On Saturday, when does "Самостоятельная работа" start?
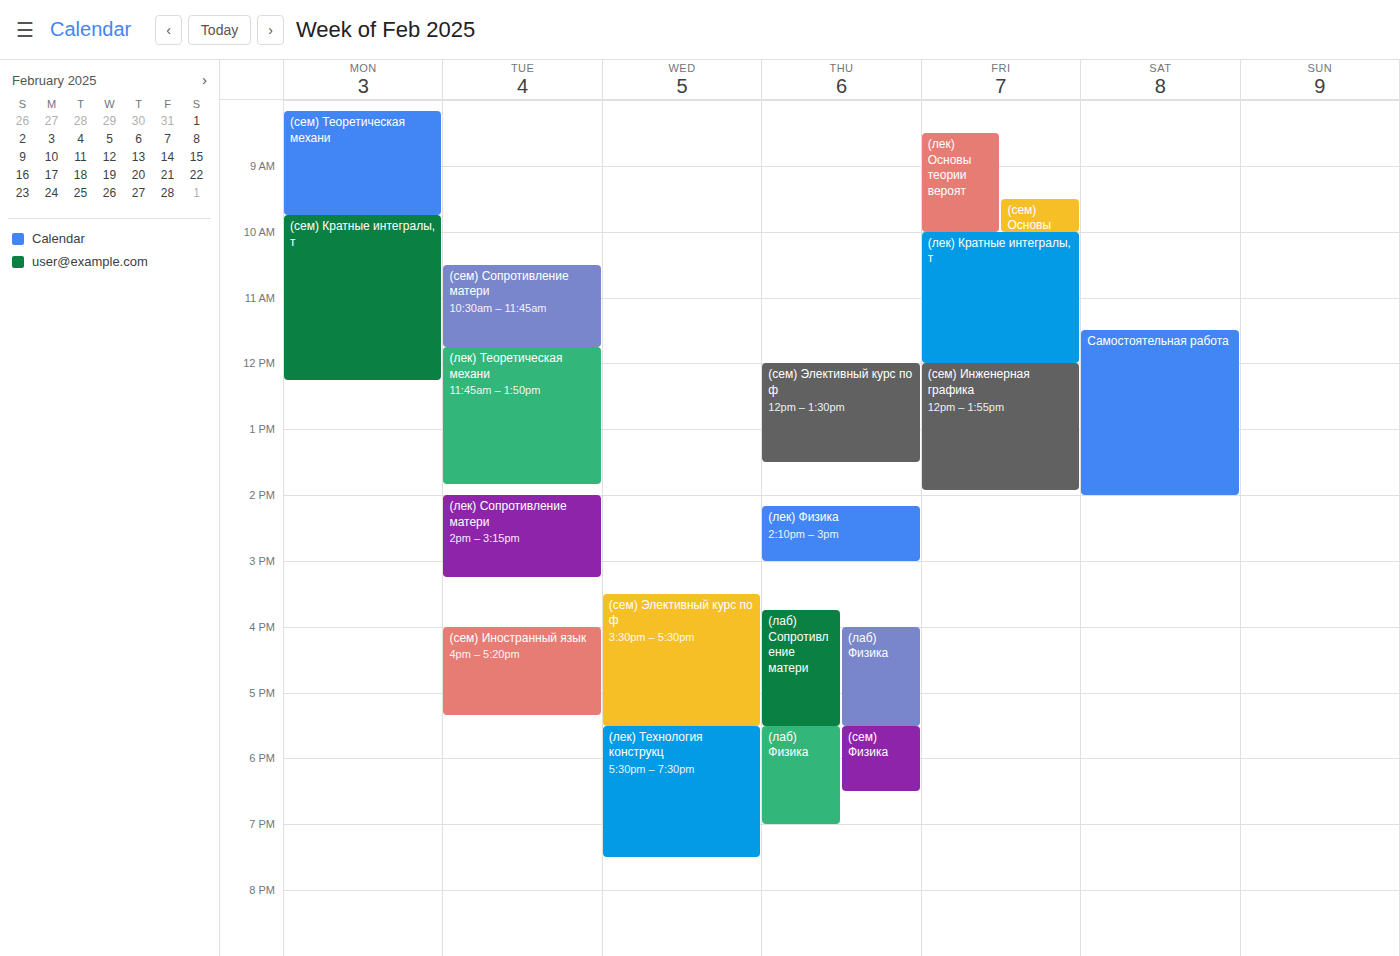
11:30 AM